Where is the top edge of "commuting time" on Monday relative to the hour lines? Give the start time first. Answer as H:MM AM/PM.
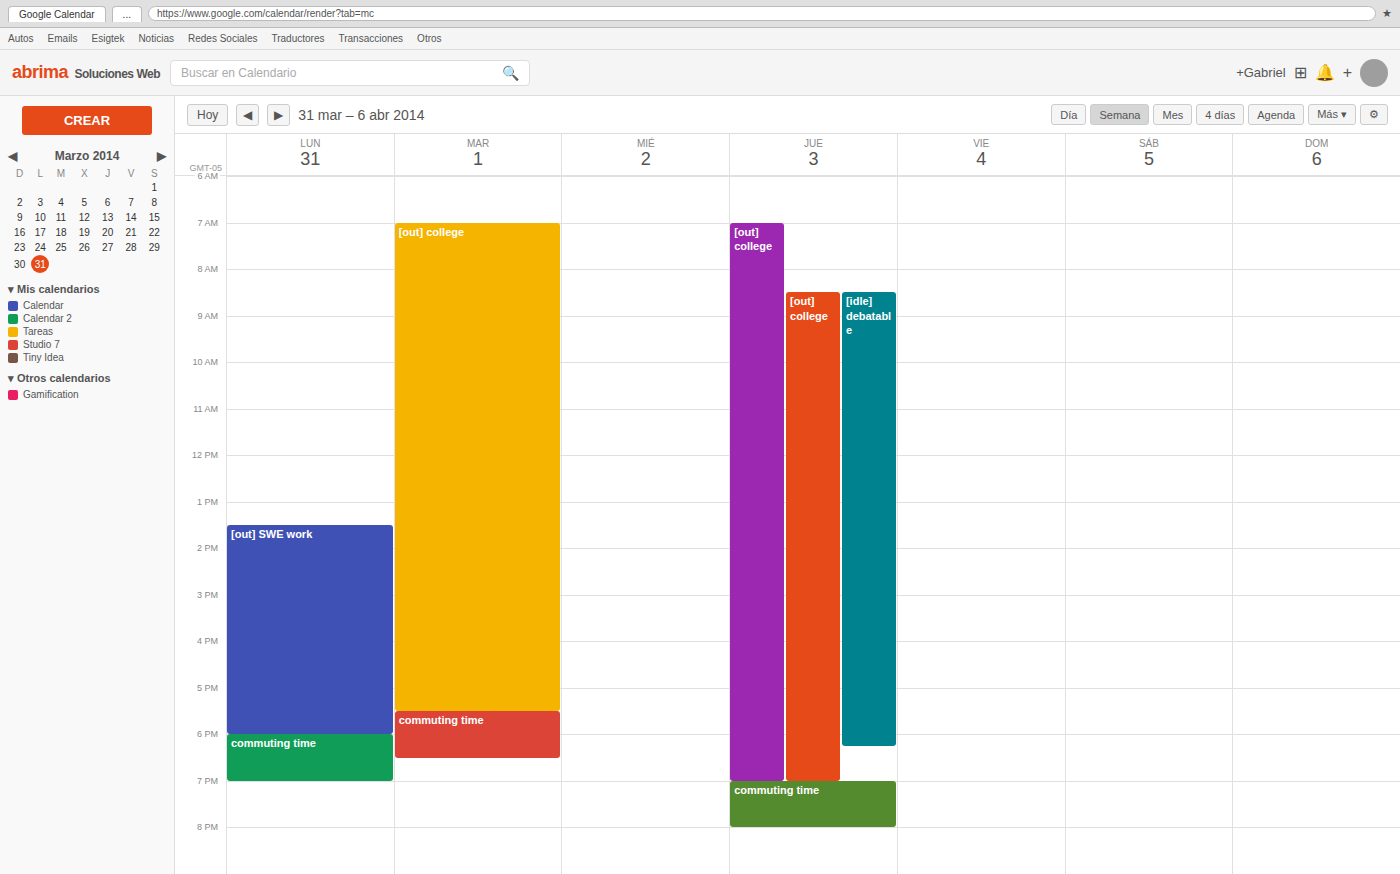
6:00 PM -- exactly on the 6 PM line.